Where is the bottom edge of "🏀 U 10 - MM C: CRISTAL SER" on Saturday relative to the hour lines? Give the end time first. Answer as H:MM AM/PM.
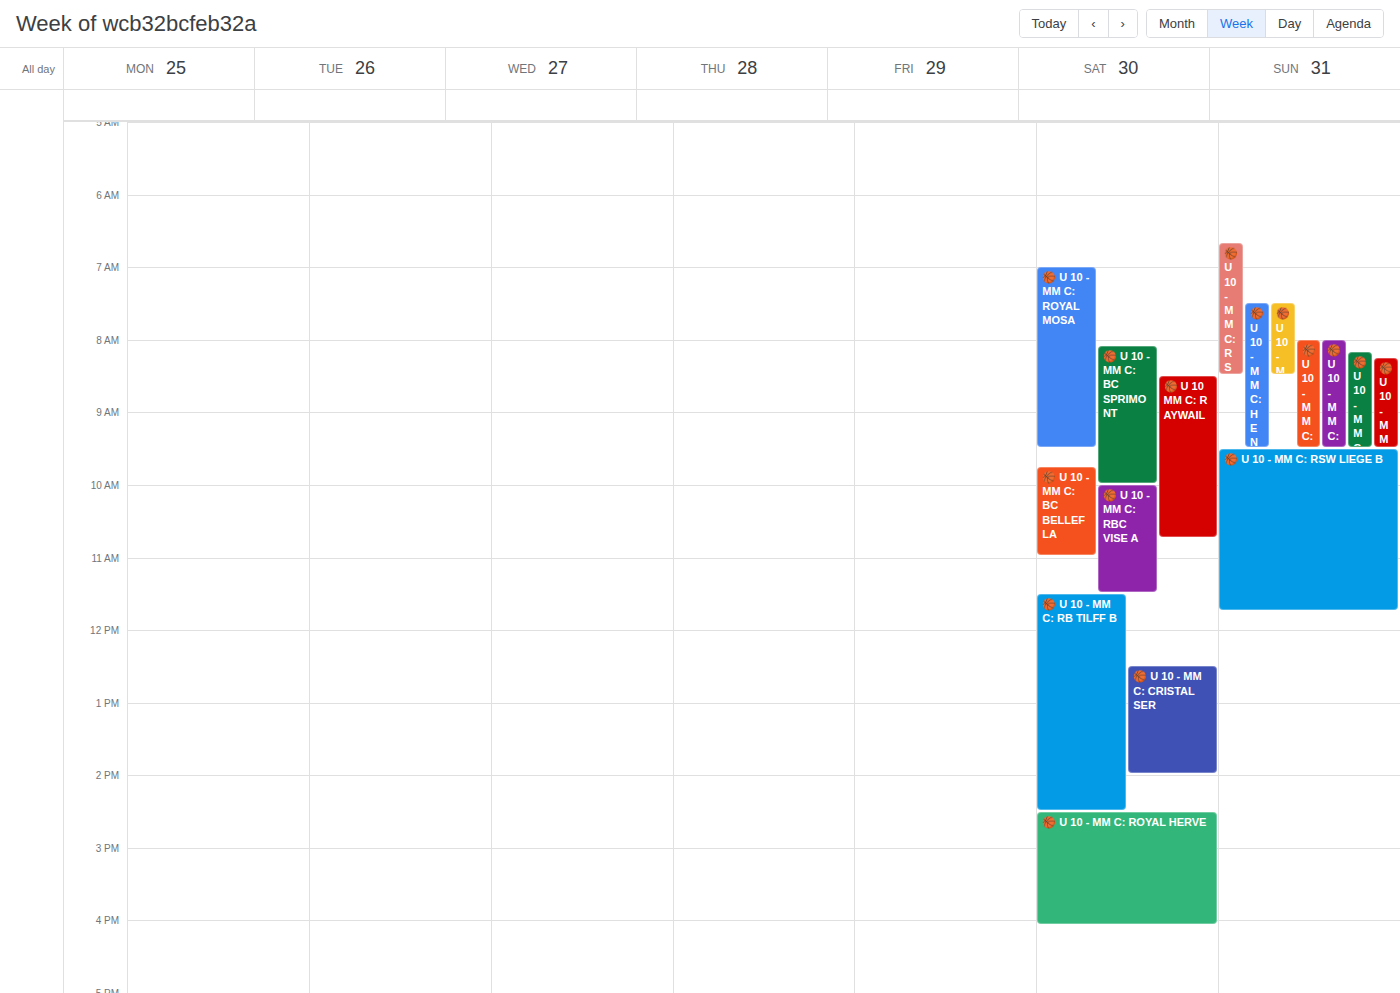
2:00 PM -- exactly on the 2 PM line.